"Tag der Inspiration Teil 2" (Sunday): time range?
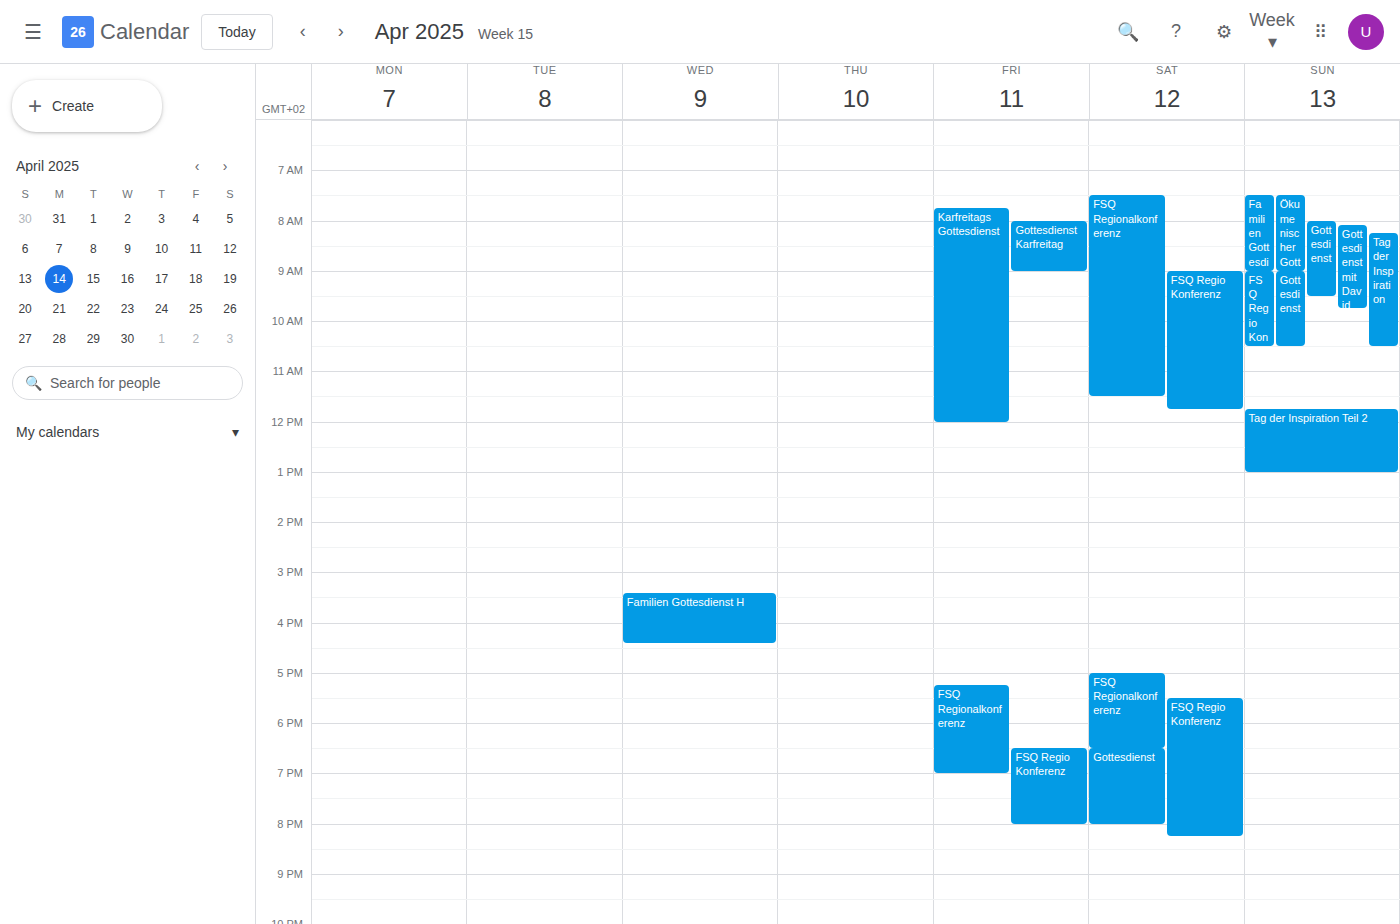
11:45 AM to 1:00 PM